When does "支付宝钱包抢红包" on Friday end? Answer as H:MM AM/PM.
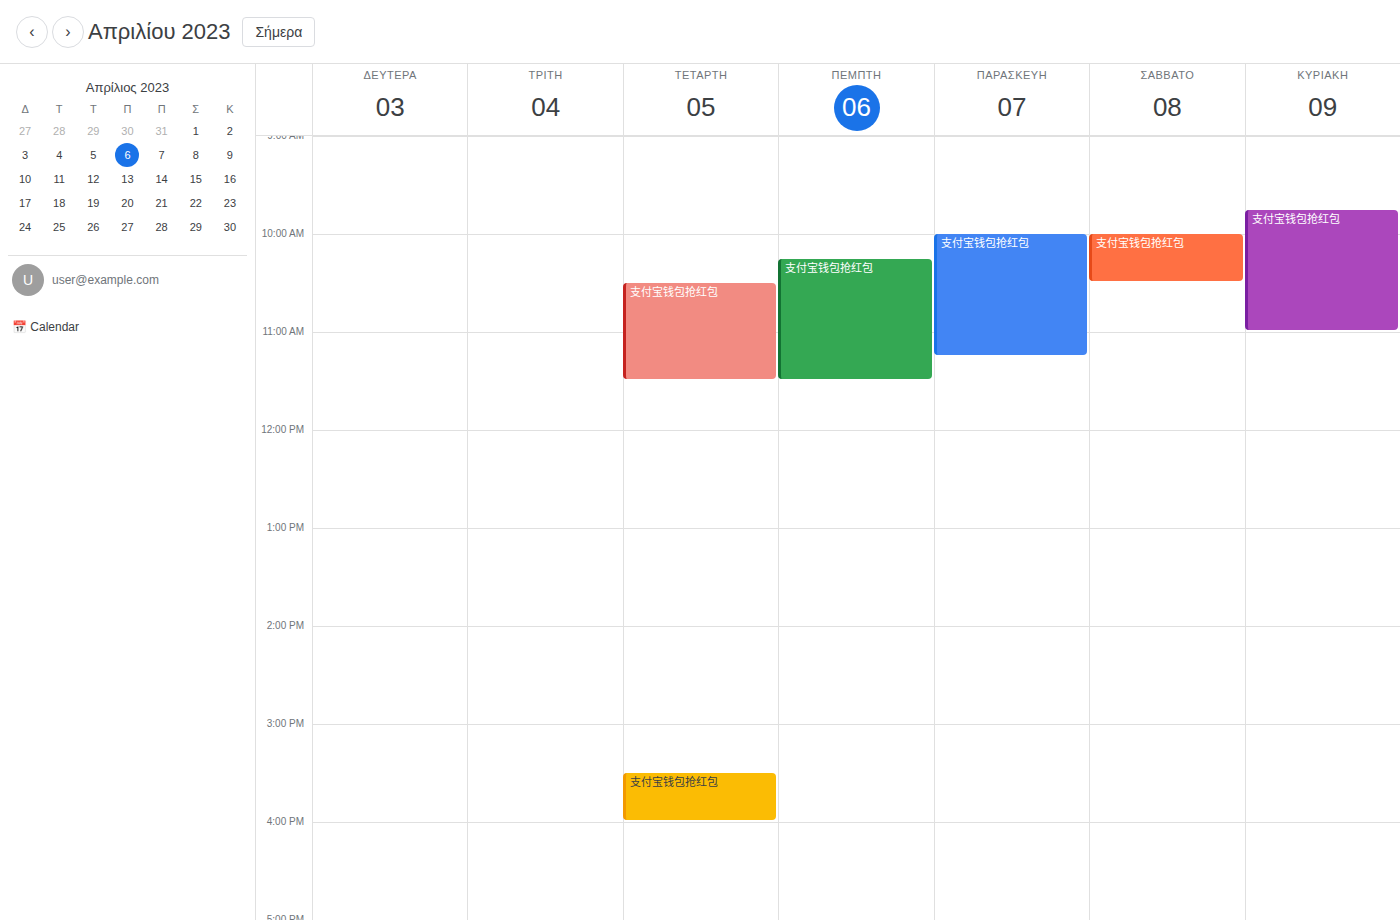
11:15 AM